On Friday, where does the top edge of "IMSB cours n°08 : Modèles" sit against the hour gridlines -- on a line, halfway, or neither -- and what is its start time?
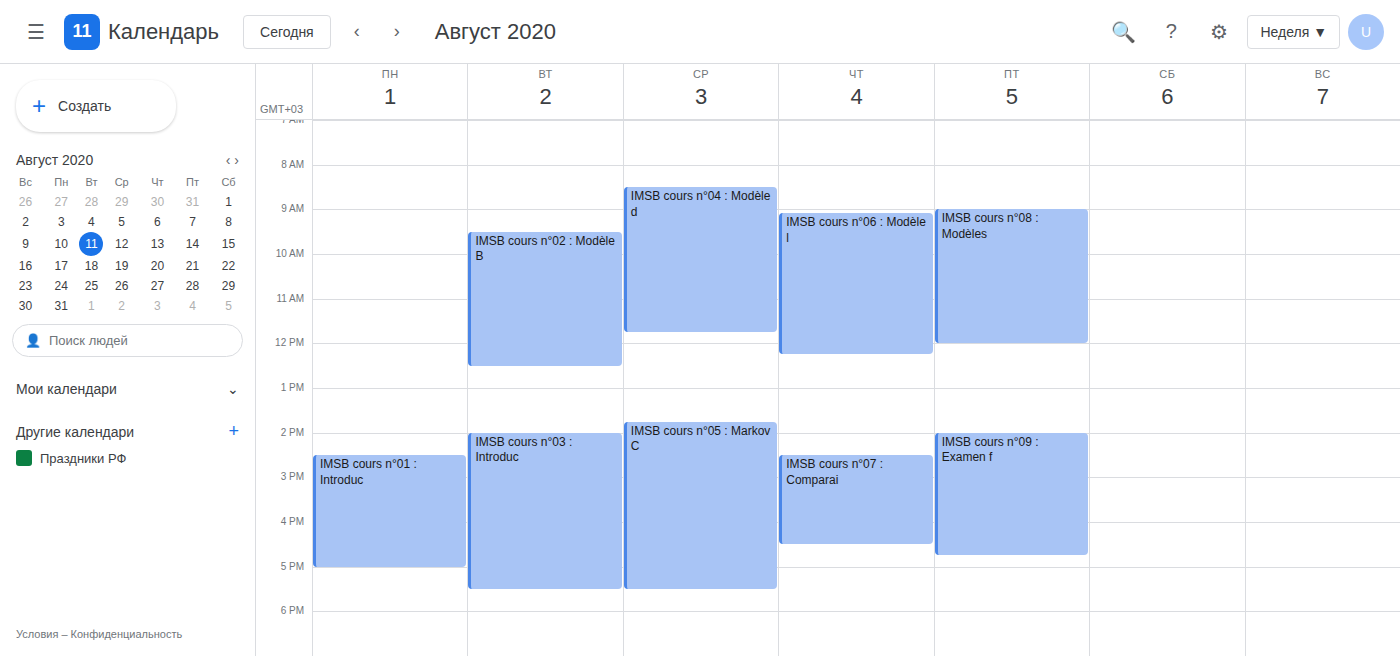
9:00 AM -- exactly on the 9 AM line.